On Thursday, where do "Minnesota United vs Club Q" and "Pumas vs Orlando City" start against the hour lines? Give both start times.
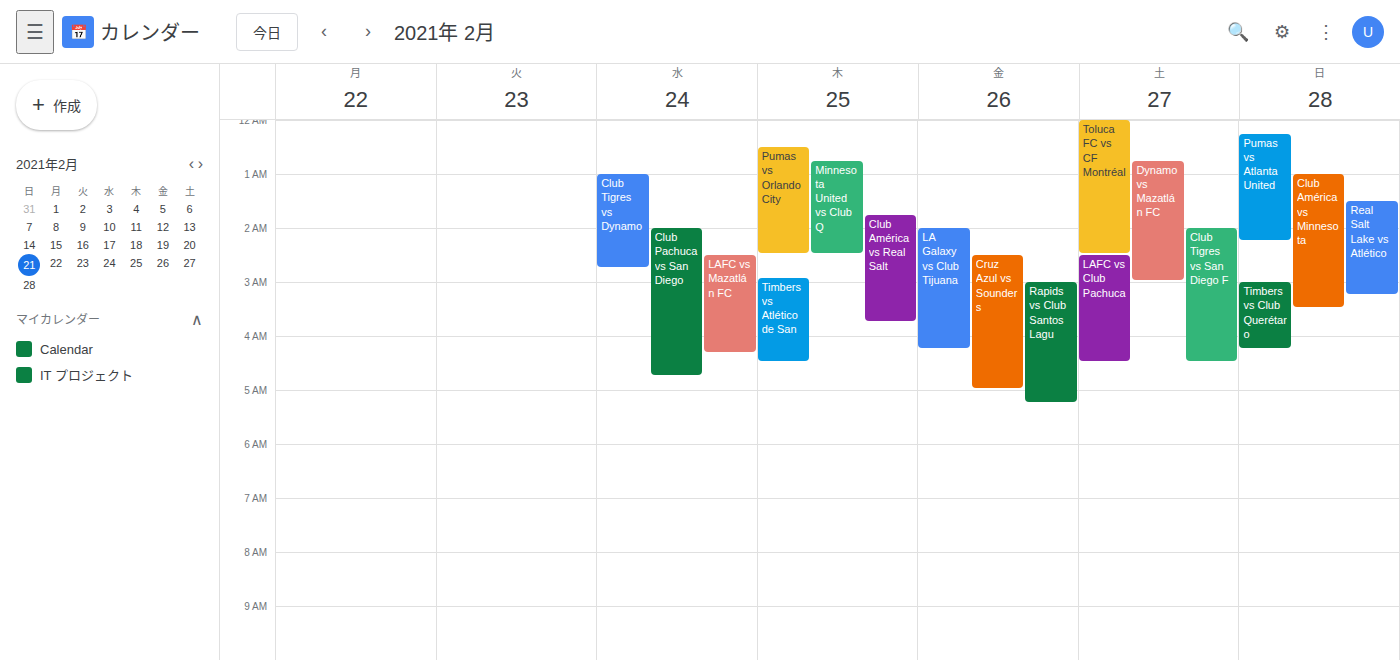
"Minnesota United vs Club Q": 00:45, neither: three quarters of the way from the 00:00 line to the 01:00 line. "Pumas vs Orlando City": 00:30, halfway between the 00:00 and 01:00 lines.